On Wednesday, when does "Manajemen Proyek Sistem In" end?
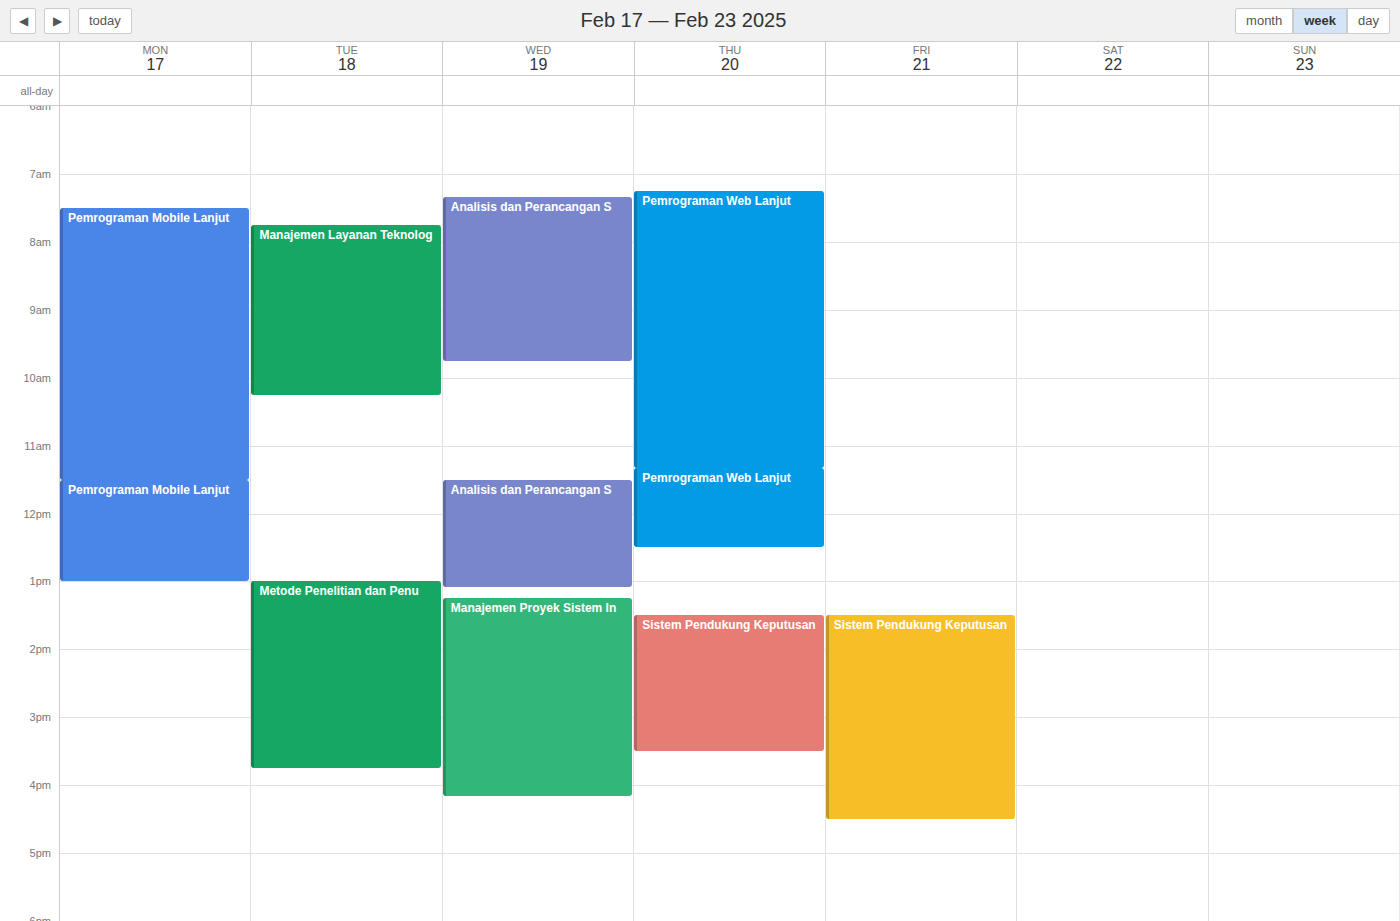
4:10 PM